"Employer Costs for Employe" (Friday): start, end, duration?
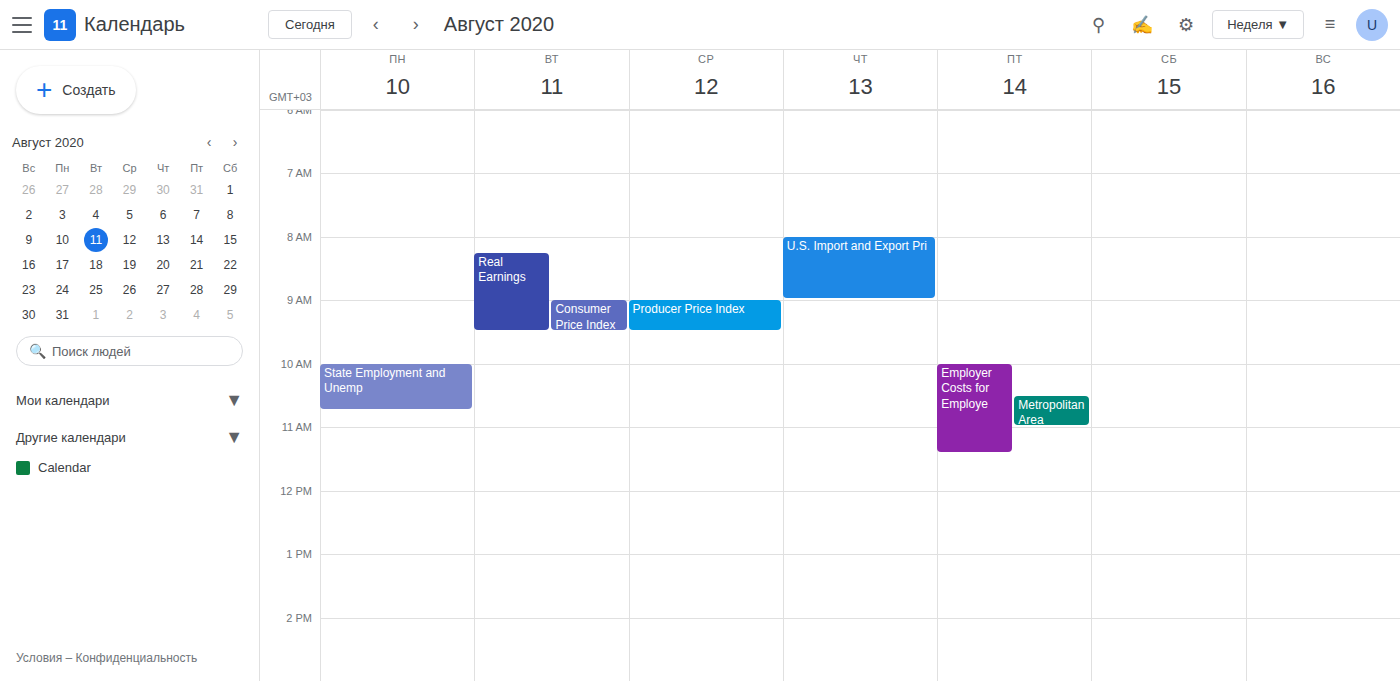
10:00 AM to 11:25 AM, 1 hour 25 minutes